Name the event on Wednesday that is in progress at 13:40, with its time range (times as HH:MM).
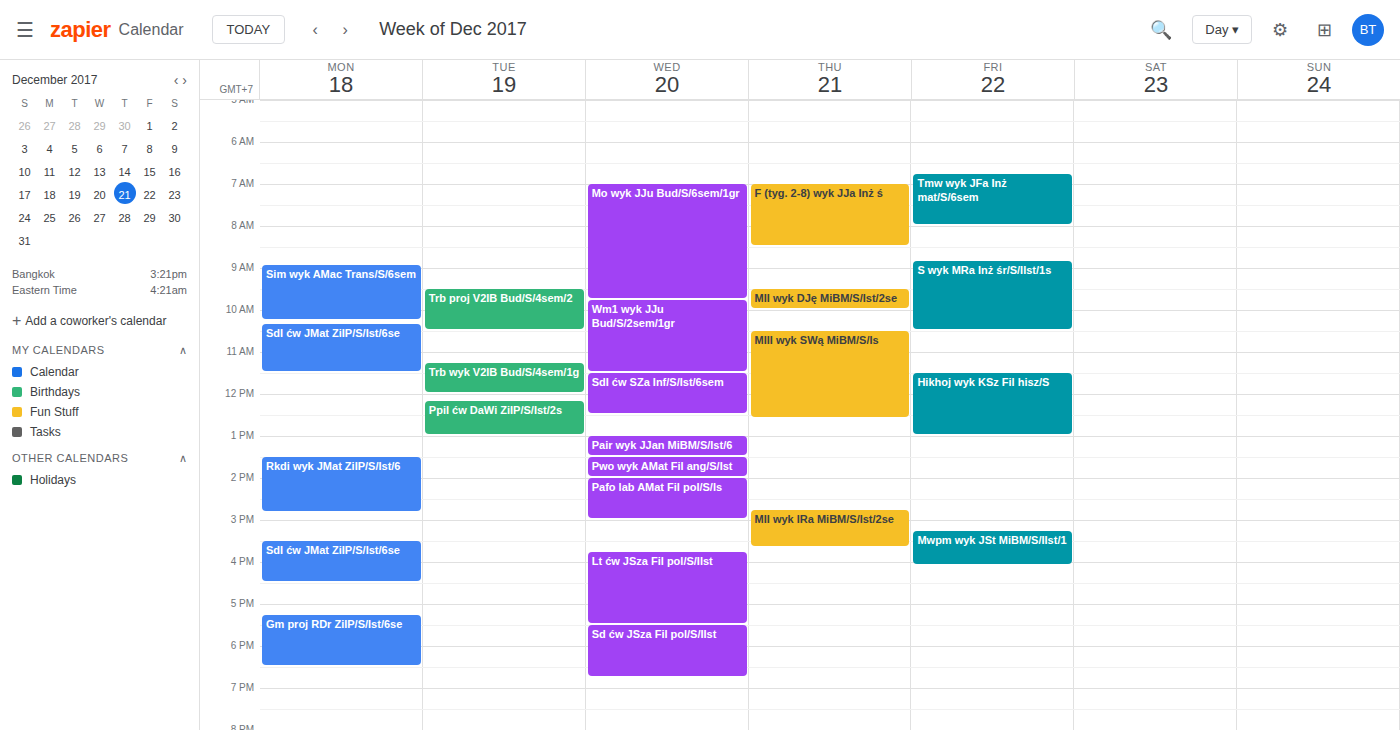
"Pwo wyk AMat Fil ang/S/Ist", 13:30 to 14:00